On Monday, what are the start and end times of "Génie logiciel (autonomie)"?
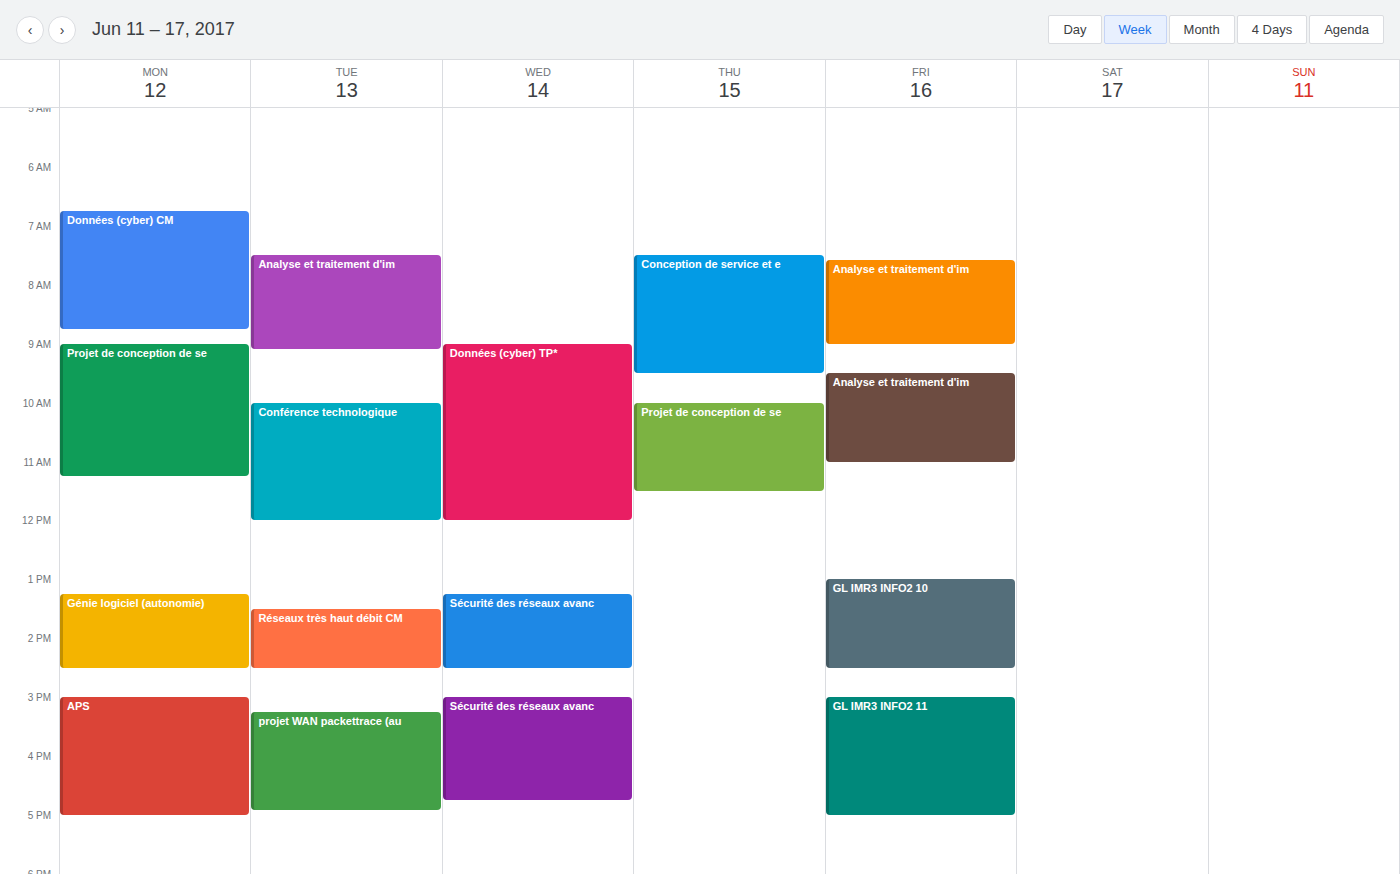
13:15 to 14:30